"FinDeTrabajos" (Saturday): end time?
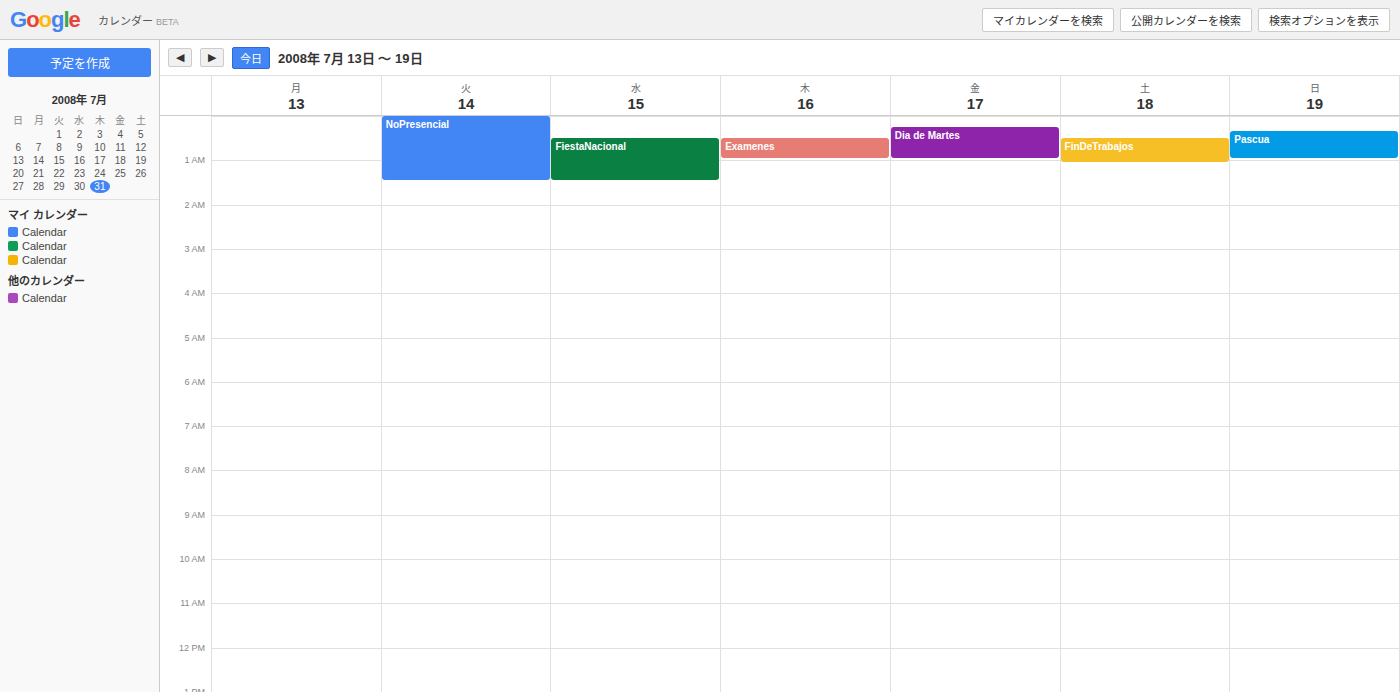
1:05 AM